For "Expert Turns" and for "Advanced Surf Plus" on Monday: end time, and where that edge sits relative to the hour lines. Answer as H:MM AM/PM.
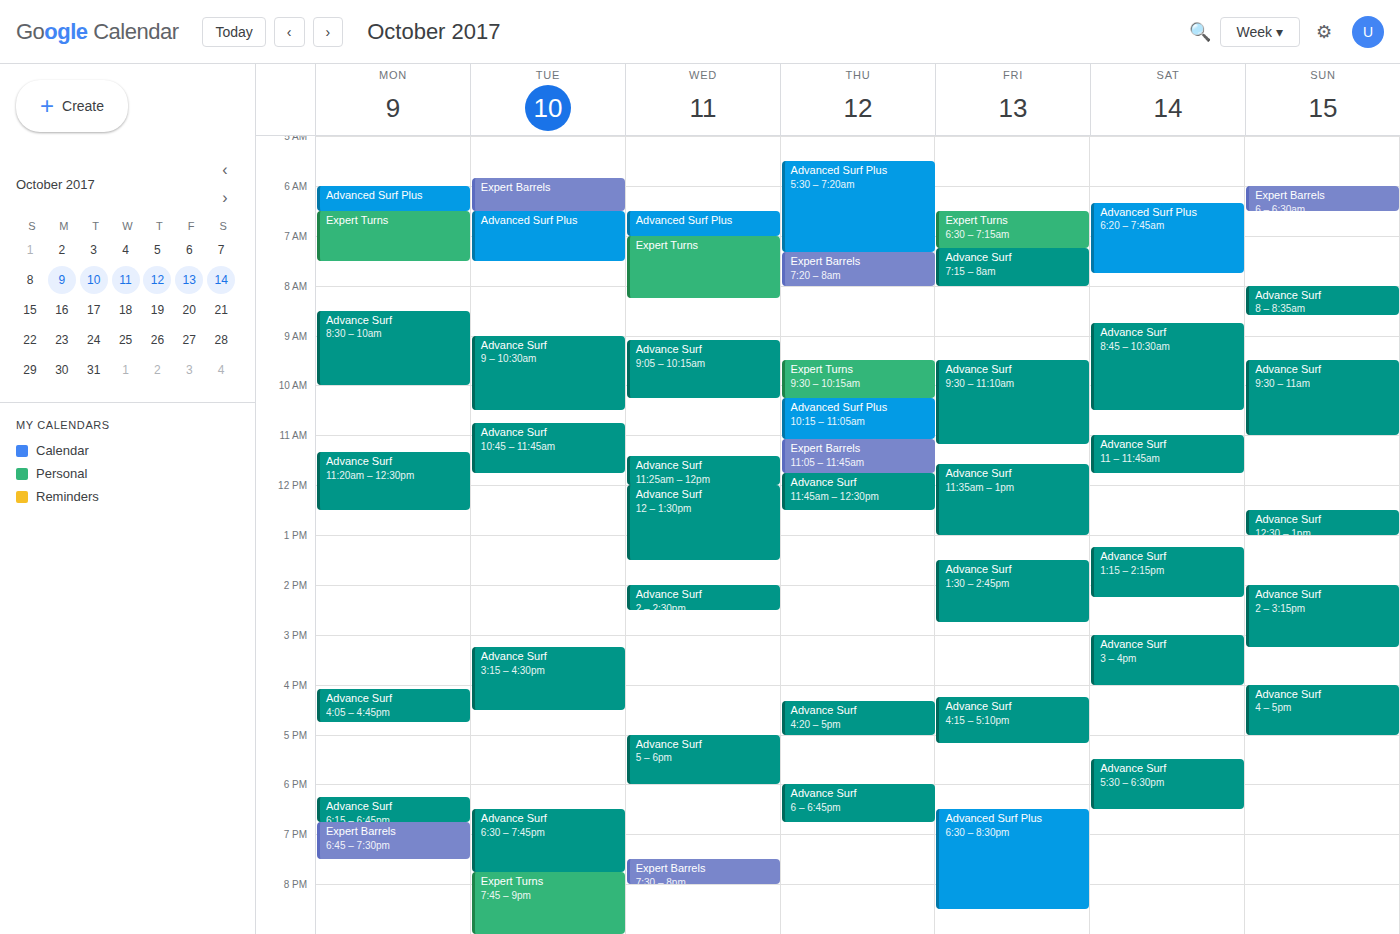
"Expert Turns": 7:30 AM, halfway between the 7 AM and 8 AM lines. "Advanced Surf Plus": 6:30 AM, halfway between the 6 AM and 7 AM lines.